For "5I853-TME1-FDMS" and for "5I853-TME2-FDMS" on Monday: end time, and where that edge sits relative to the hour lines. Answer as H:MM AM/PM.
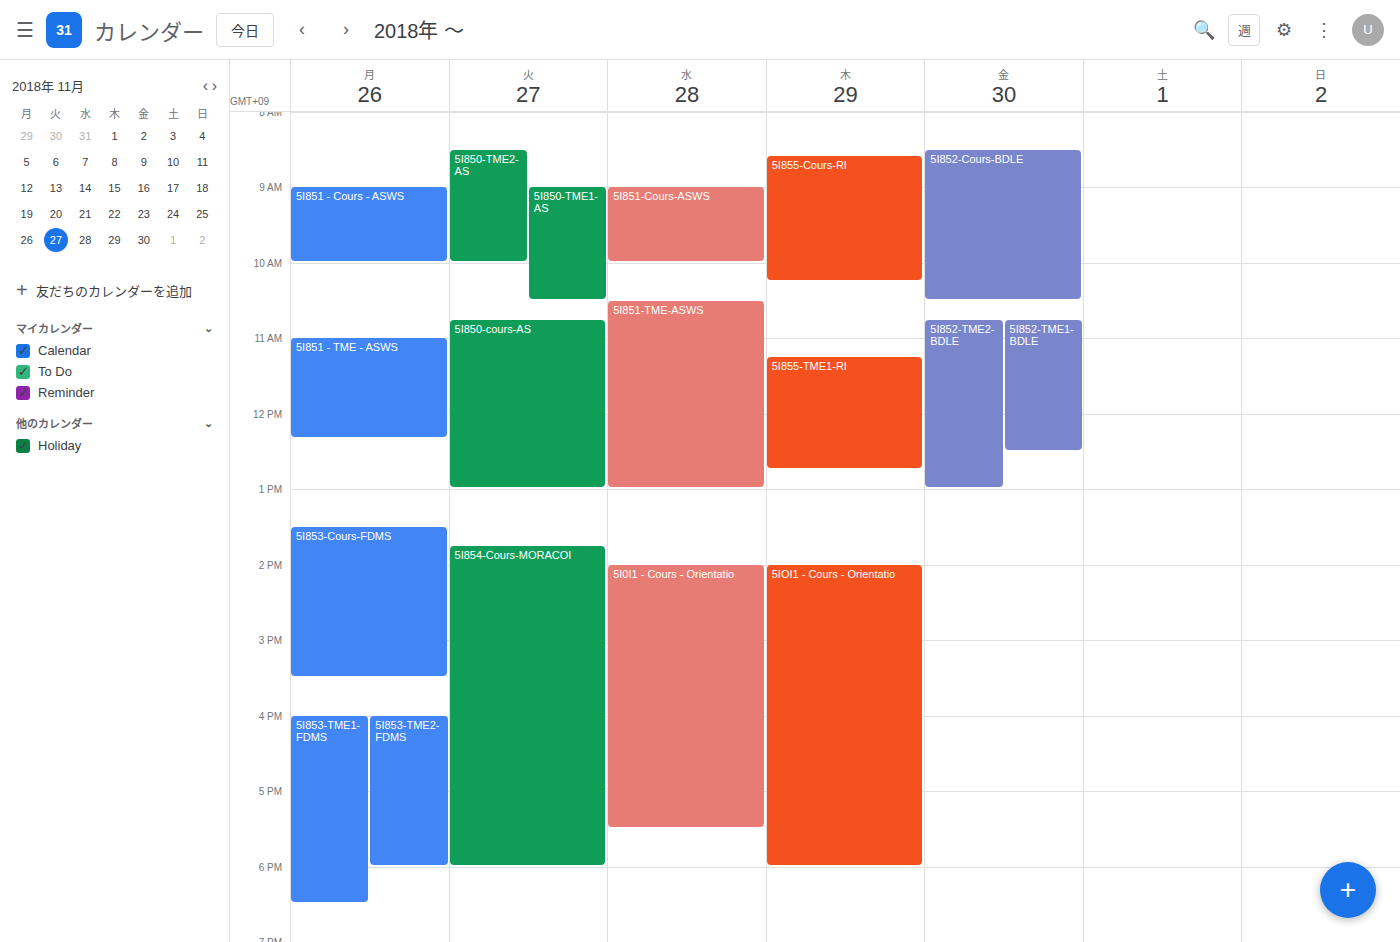
"5I853-TME1-FDMS": 6:30 PM, halfway between the 6 PM and 7 PM lines. "5I853-TME2-FDMS": 6:00 PM, exactly on the 6 PM line.